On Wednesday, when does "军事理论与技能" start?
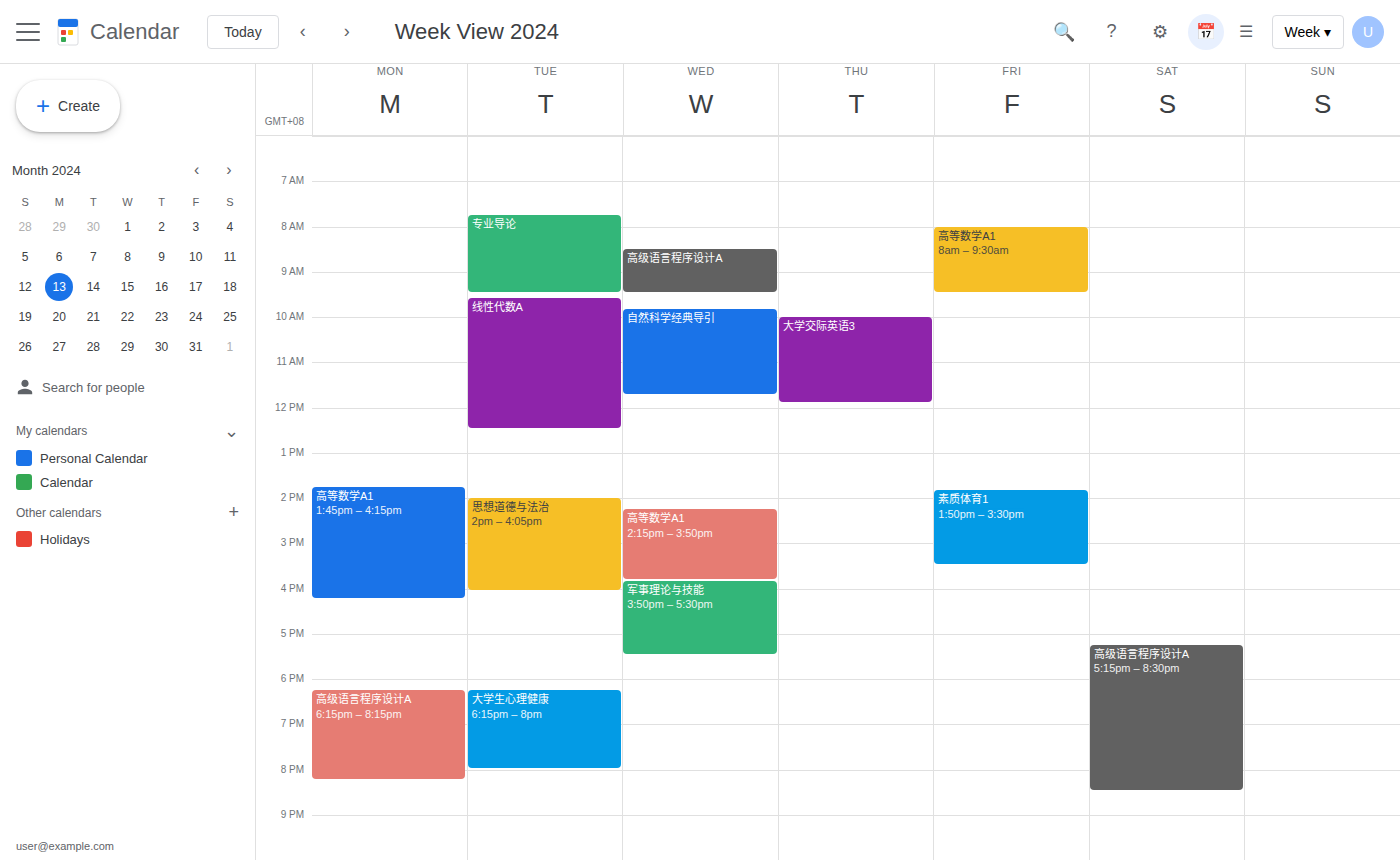
3:50 PM